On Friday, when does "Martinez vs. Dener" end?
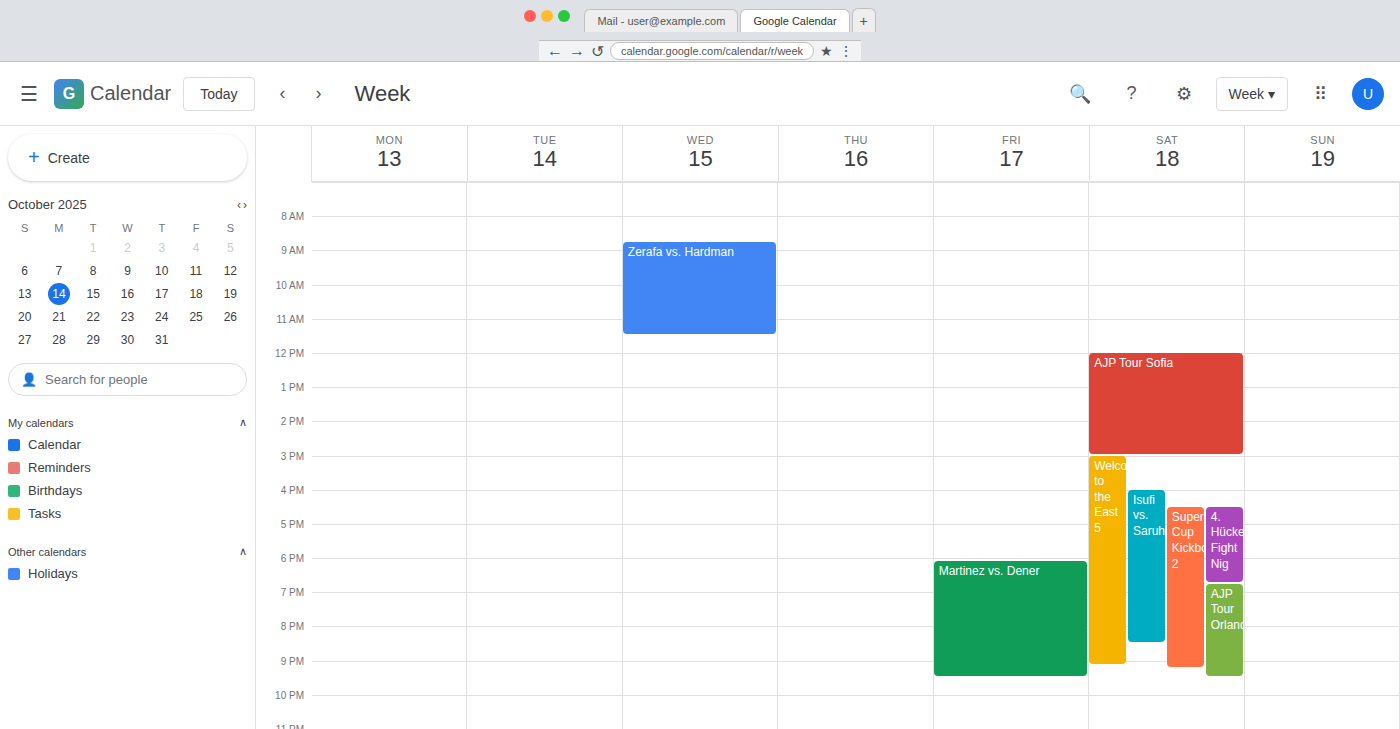
9:30 PM